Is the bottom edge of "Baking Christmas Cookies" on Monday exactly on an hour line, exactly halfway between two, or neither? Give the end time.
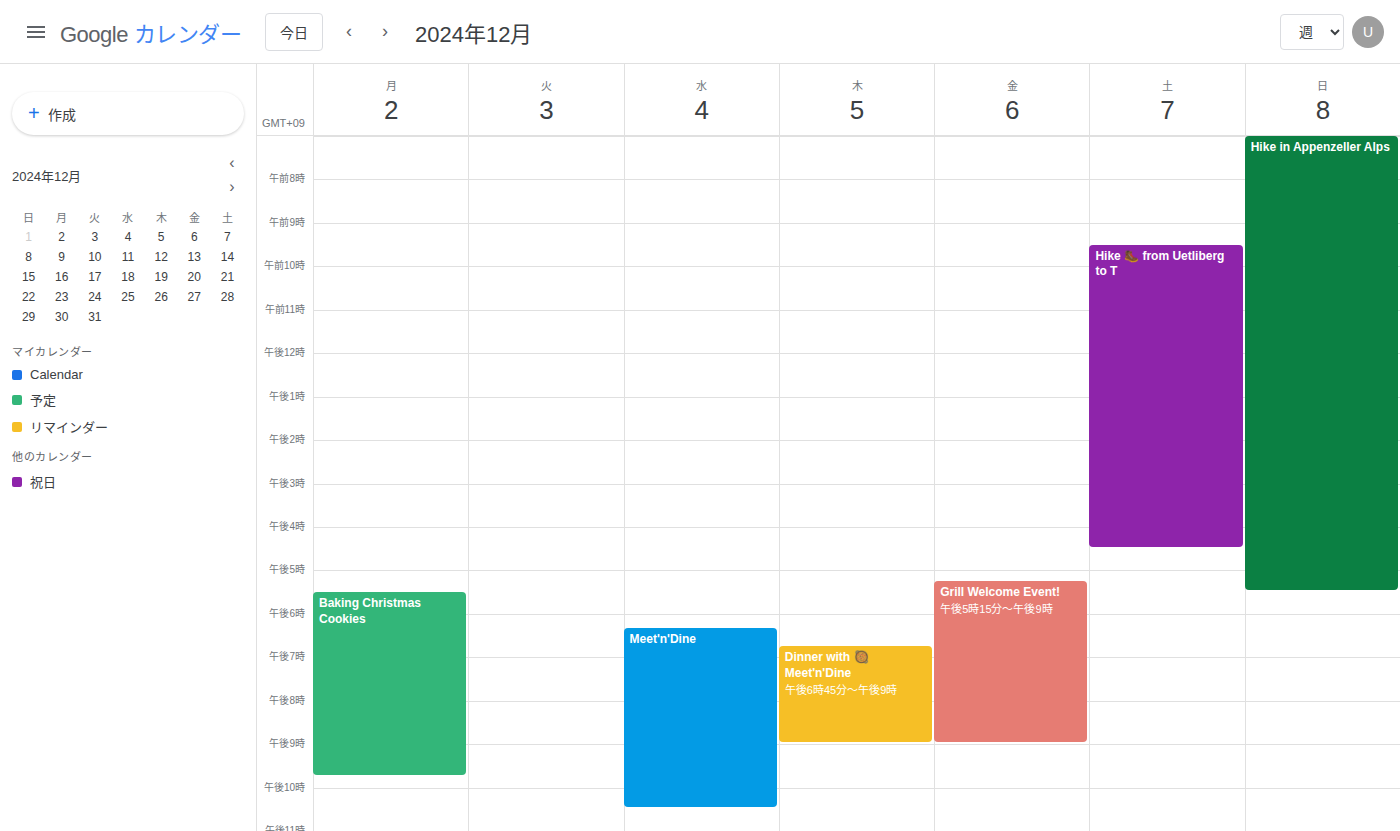
21:45 -- neither: three quarters of the way from the 21:00 line to the 22:00 line.